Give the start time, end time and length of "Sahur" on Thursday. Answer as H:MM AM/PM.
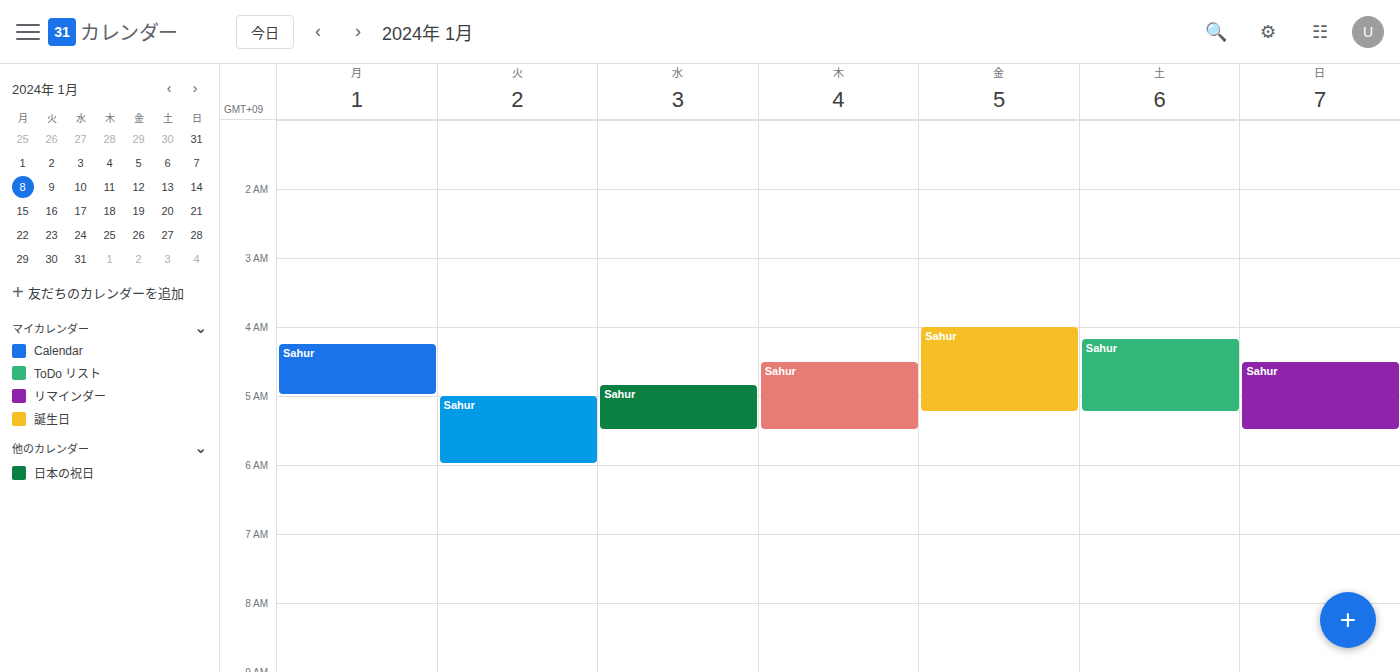
4:30 AM to 5:30 AM, 1 hour